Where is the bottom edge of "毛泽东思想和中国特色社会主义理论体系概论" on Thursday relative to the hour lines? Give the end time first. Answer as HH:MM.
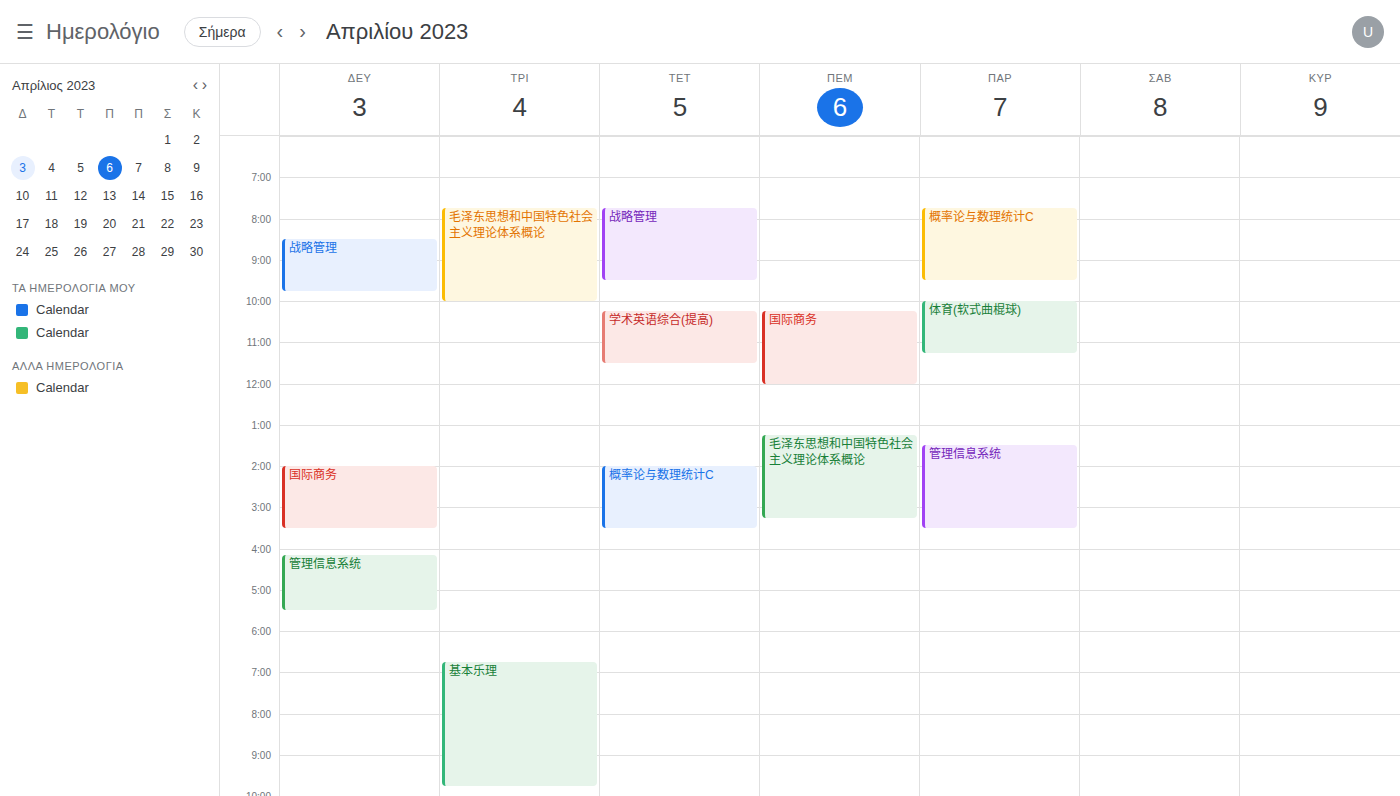
15:15 -- neither: a quarter of the way from the 15:00 line to the 16:00 line.